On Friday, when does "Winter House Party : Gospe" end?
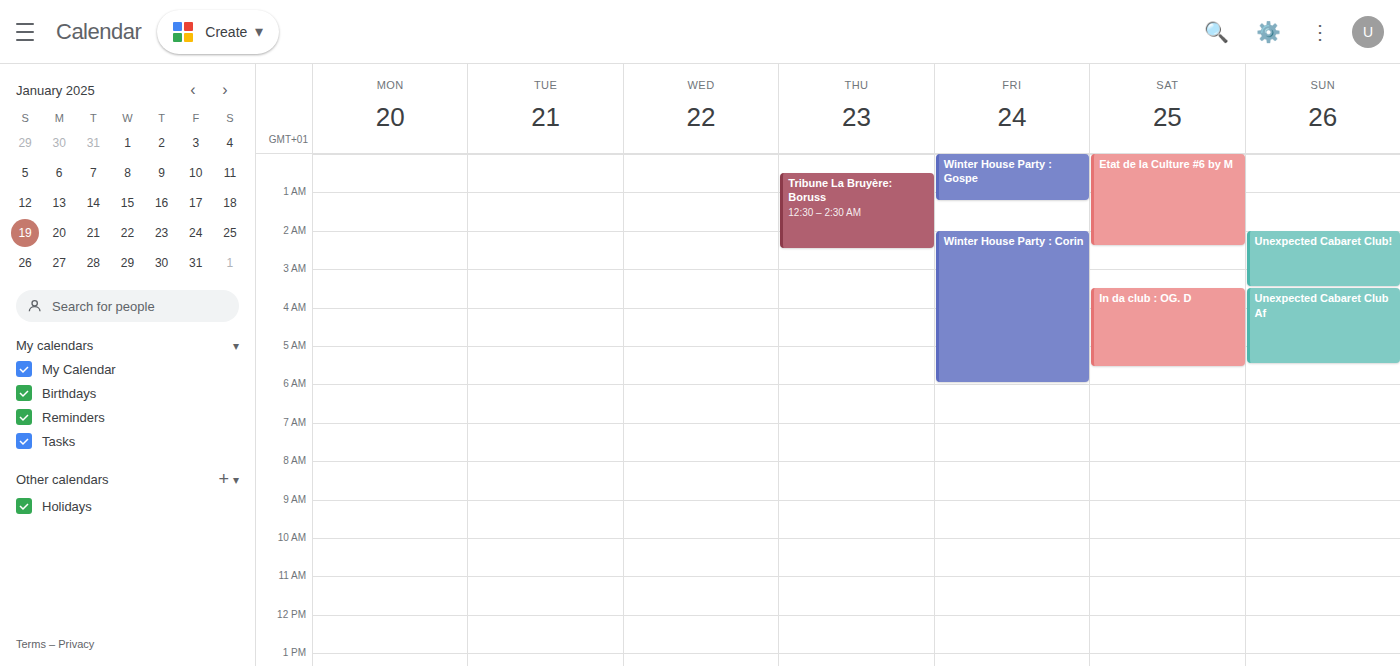
1:15 AM